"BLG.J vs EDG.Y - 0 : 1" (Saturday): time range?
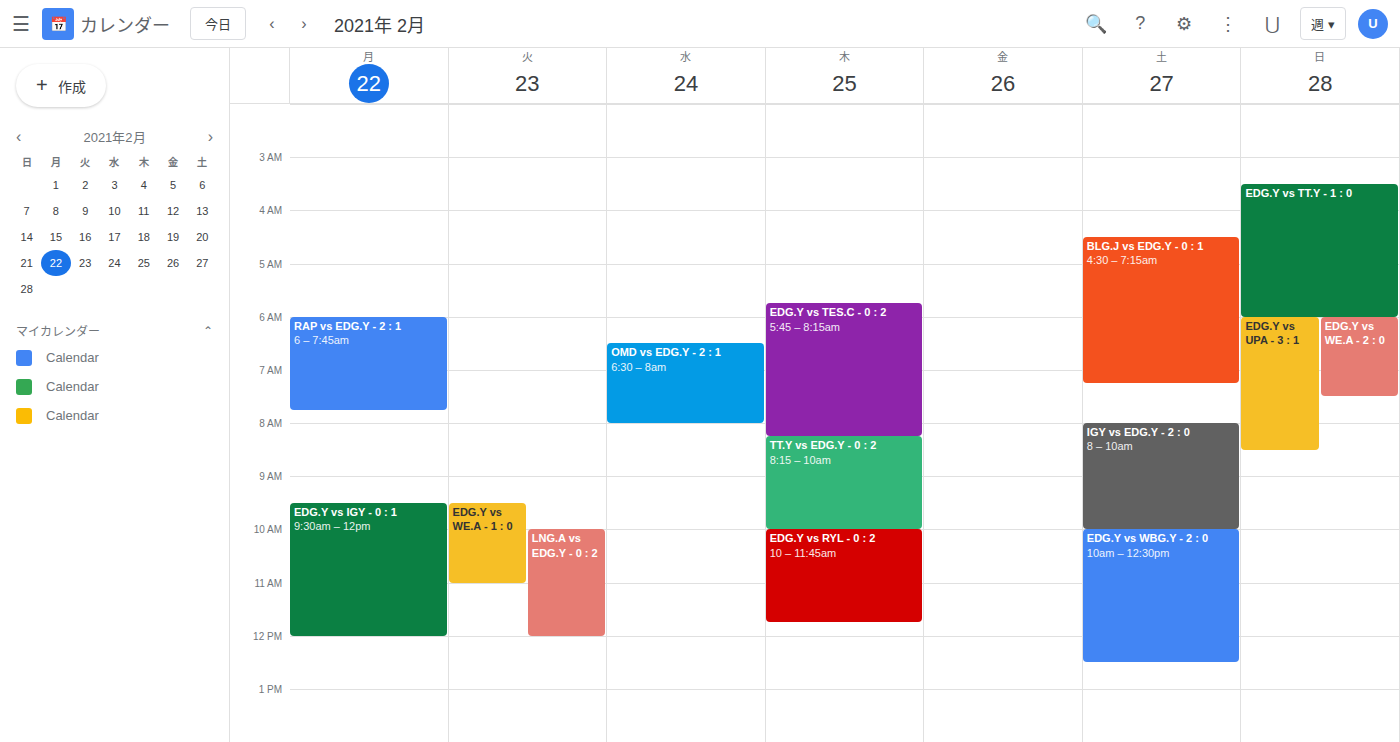
04:30 to 07:15